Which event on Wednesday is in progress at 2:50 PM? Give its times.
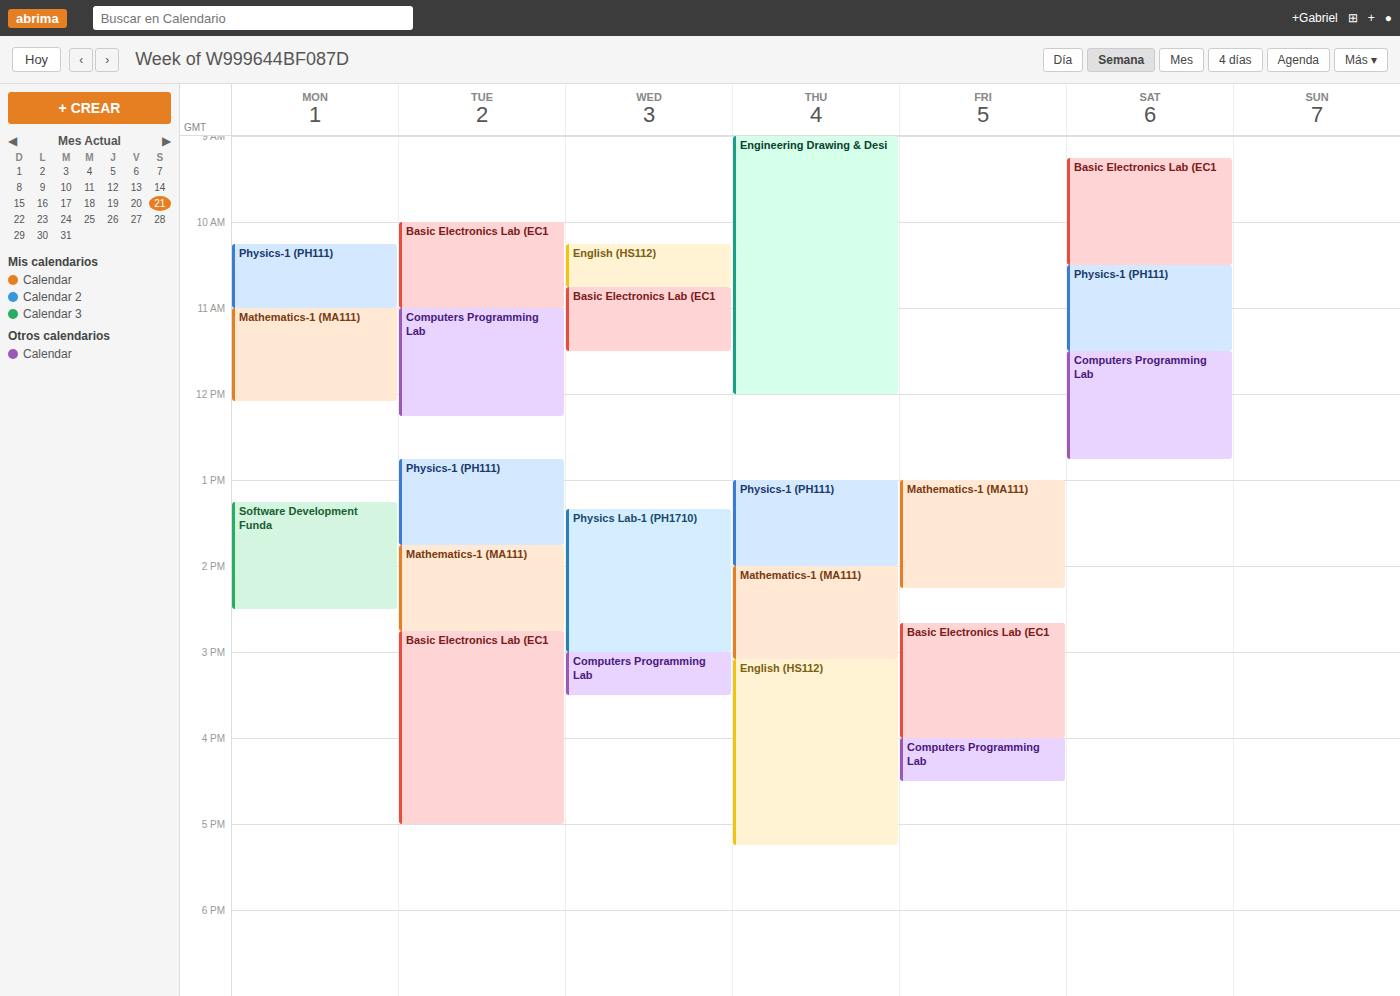
"Physics Lab-1 (PH1710)", 1:20 PM to 3:00 PM